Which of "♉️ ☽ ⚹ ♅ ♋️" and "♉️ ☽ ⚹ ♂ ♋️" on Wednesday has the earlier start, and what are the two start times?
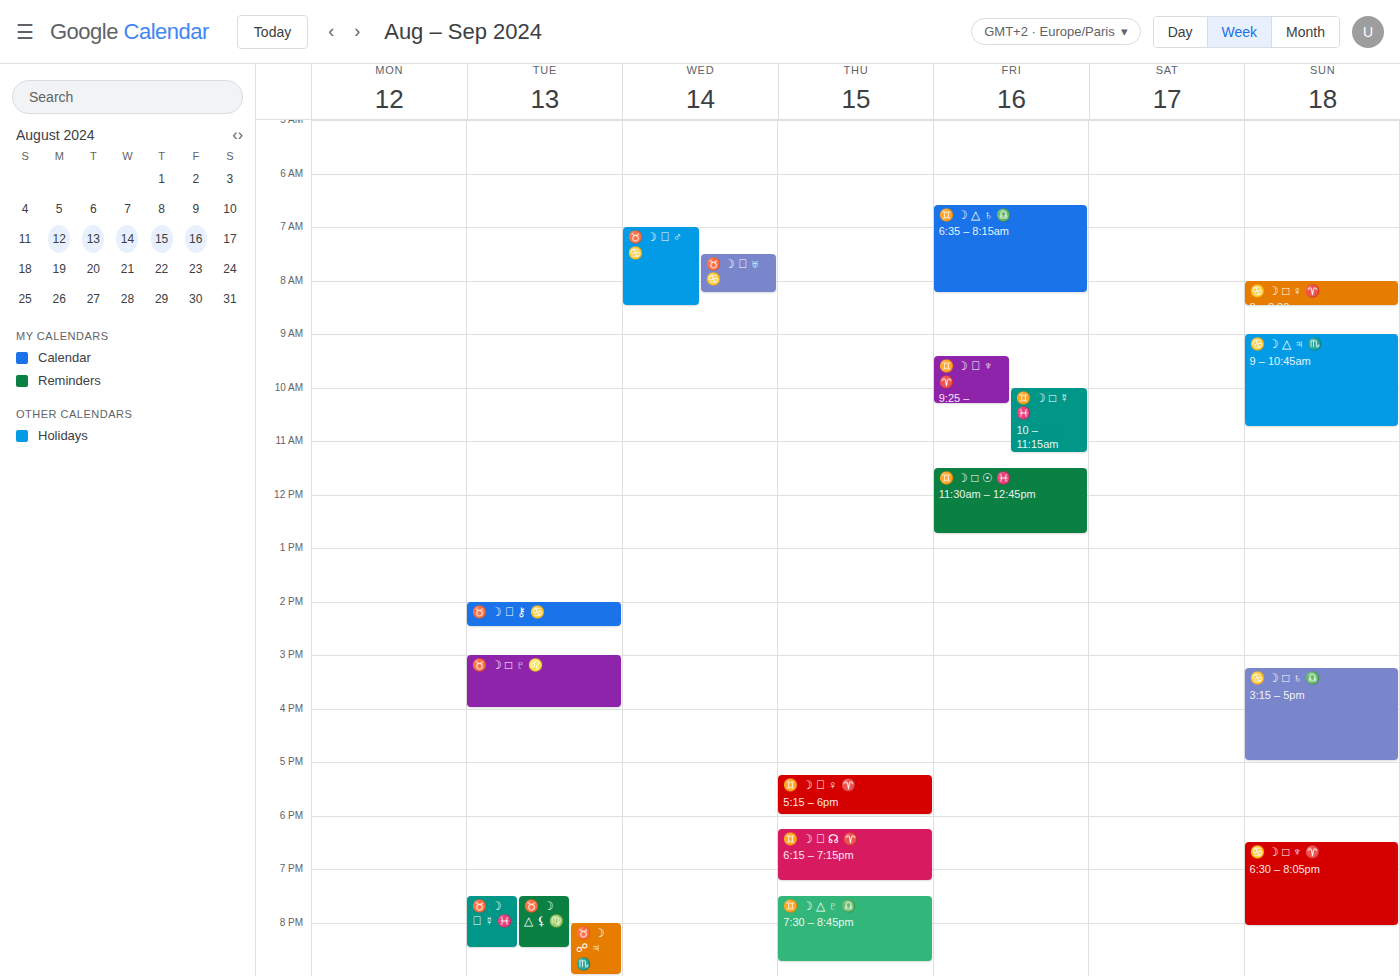
"♉️ ☽ ⚹ ♂ ♋️" 07:00; "♉️ ☽ ⚹ ♅ ♋️" 07:30.